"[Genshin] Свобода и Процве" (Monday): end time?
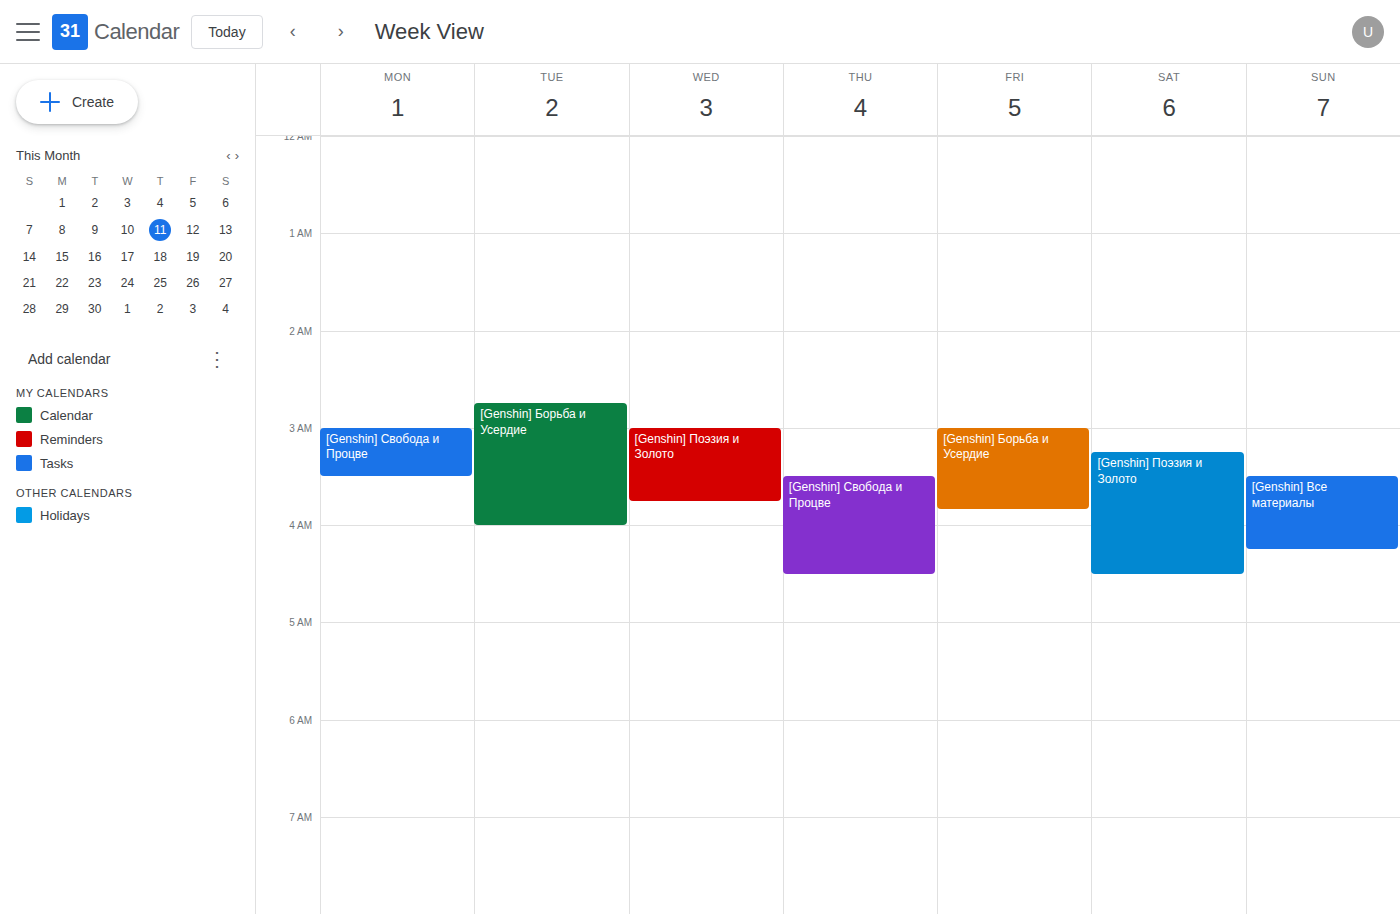
03:30